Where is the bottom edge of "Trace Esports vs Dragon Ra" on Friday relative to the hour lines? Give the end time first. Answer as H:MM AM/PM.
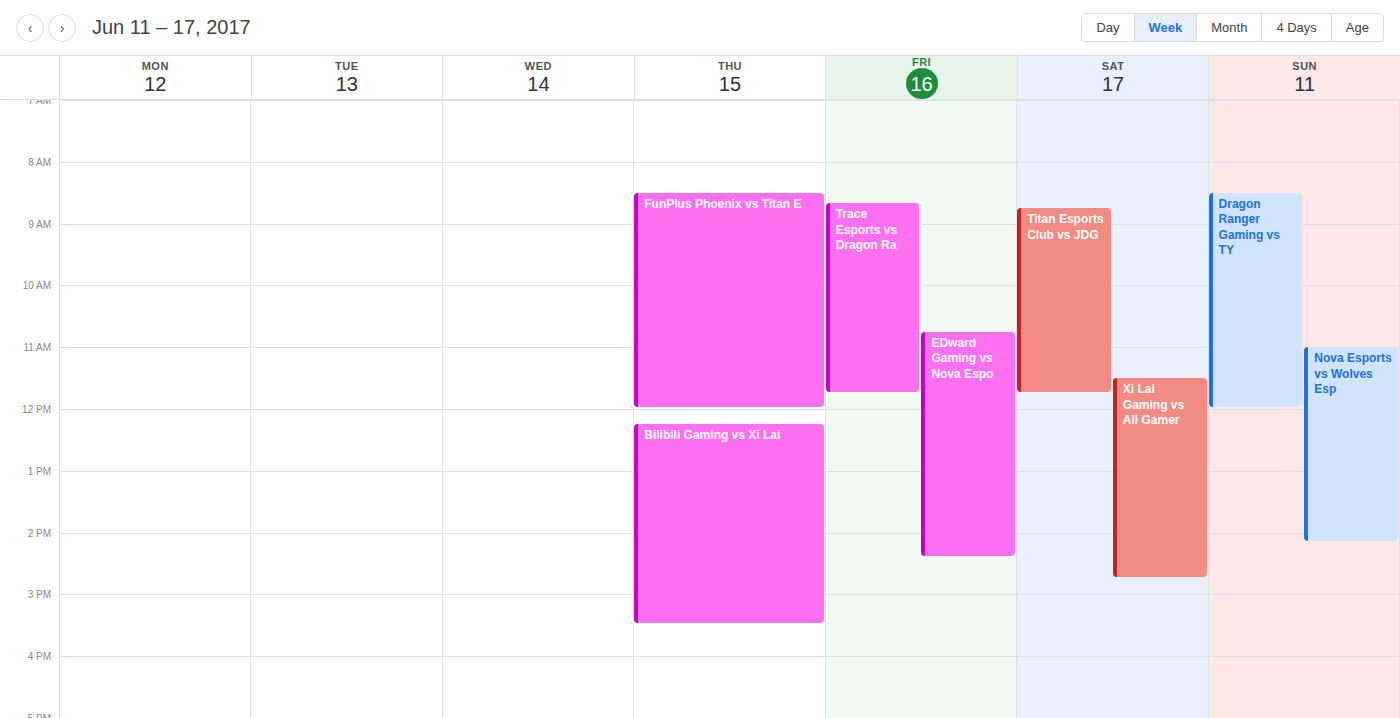
11:45 AM -- neither: three quarters of the way from the 11 AM line to the 12 PM line.